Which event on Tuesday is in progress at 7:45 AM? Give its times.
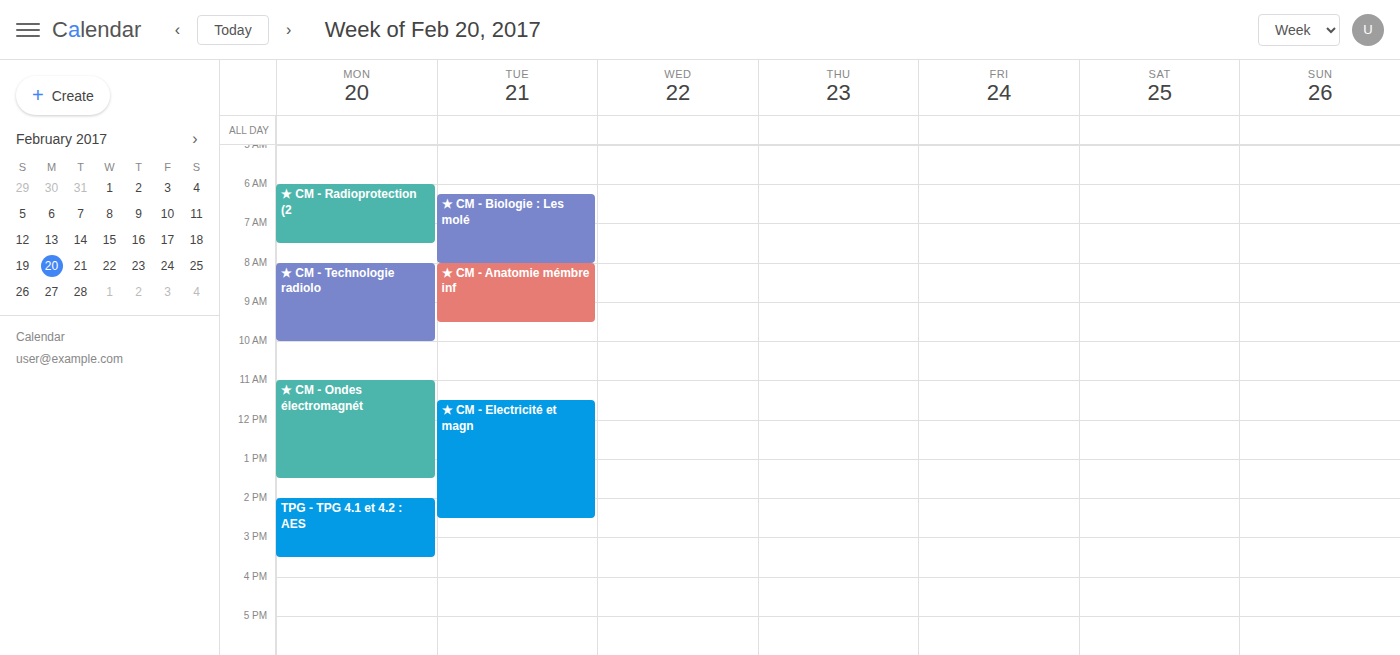
"★ CM - Biologie : Les molé", 6:15 AM to 8:00 AM